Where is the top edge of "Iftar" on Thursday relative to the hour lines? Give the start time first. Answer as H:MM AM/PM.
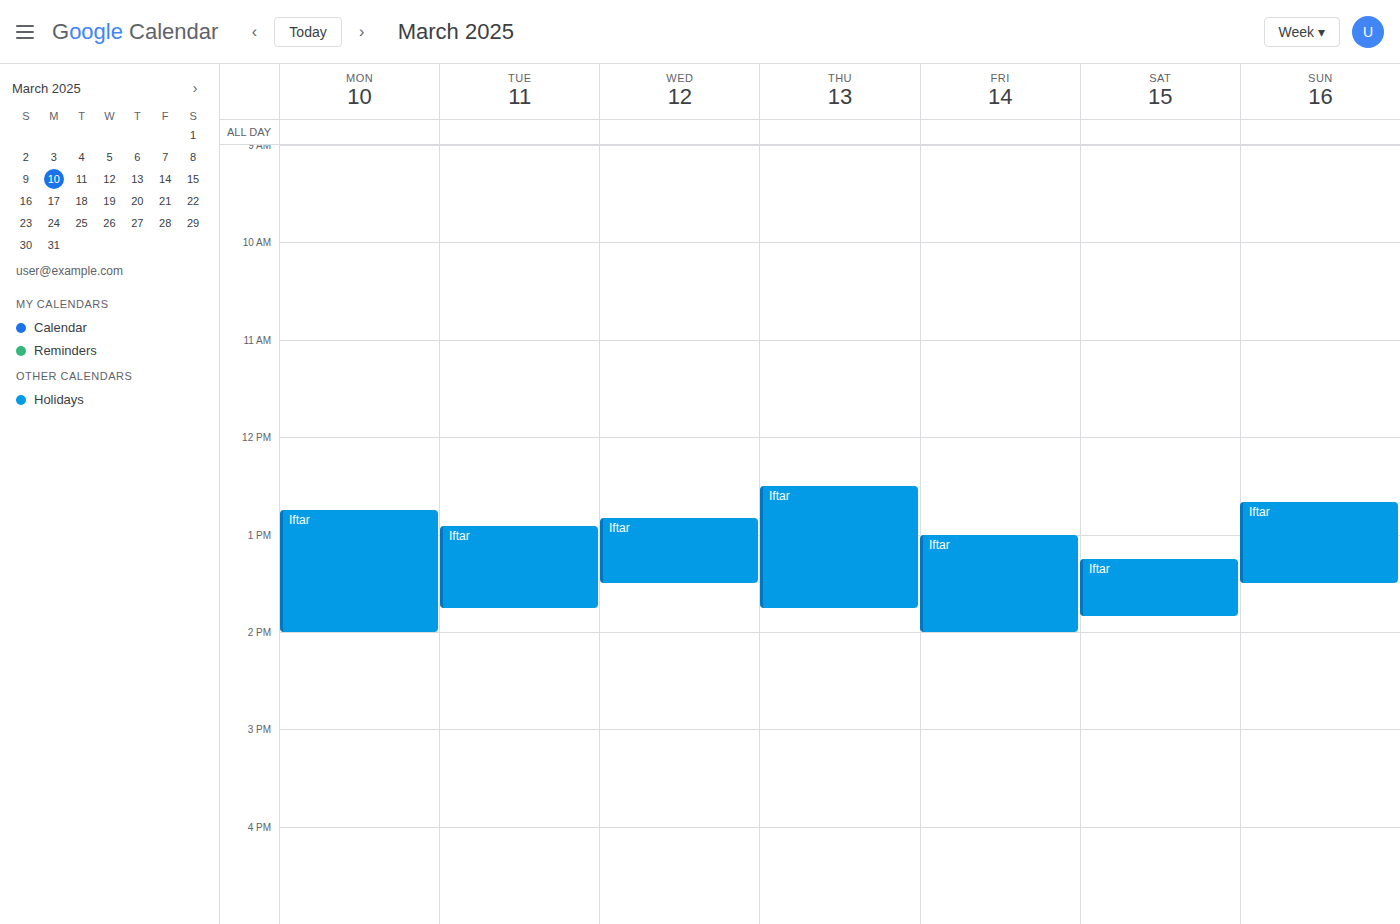
12:30 PM -- halfway between the 12 PM and 1 PM lines.